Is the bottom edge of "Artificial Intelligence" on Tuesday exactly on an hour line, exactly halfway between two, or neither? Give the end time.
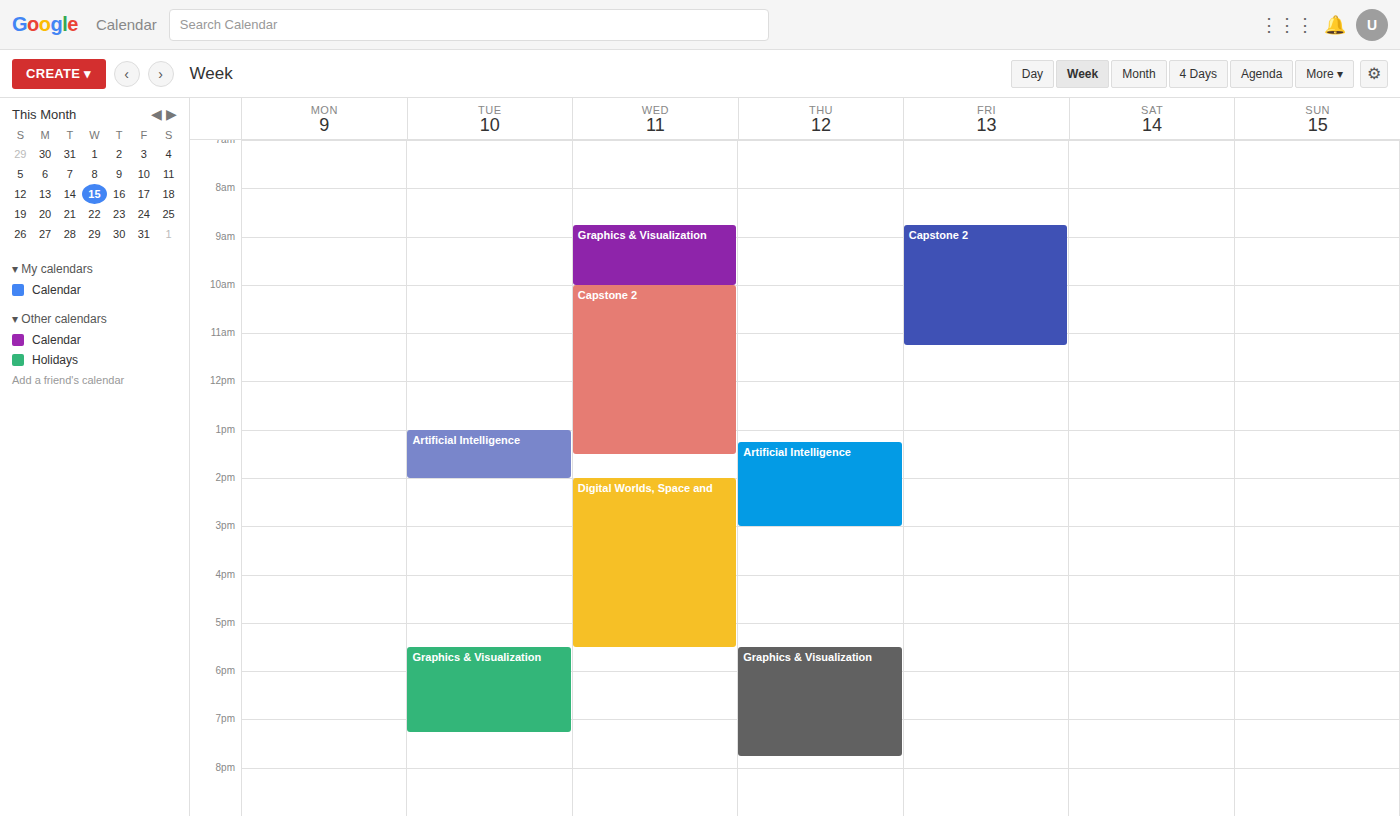
2:00 PM -- exactly on the 2 PM line.